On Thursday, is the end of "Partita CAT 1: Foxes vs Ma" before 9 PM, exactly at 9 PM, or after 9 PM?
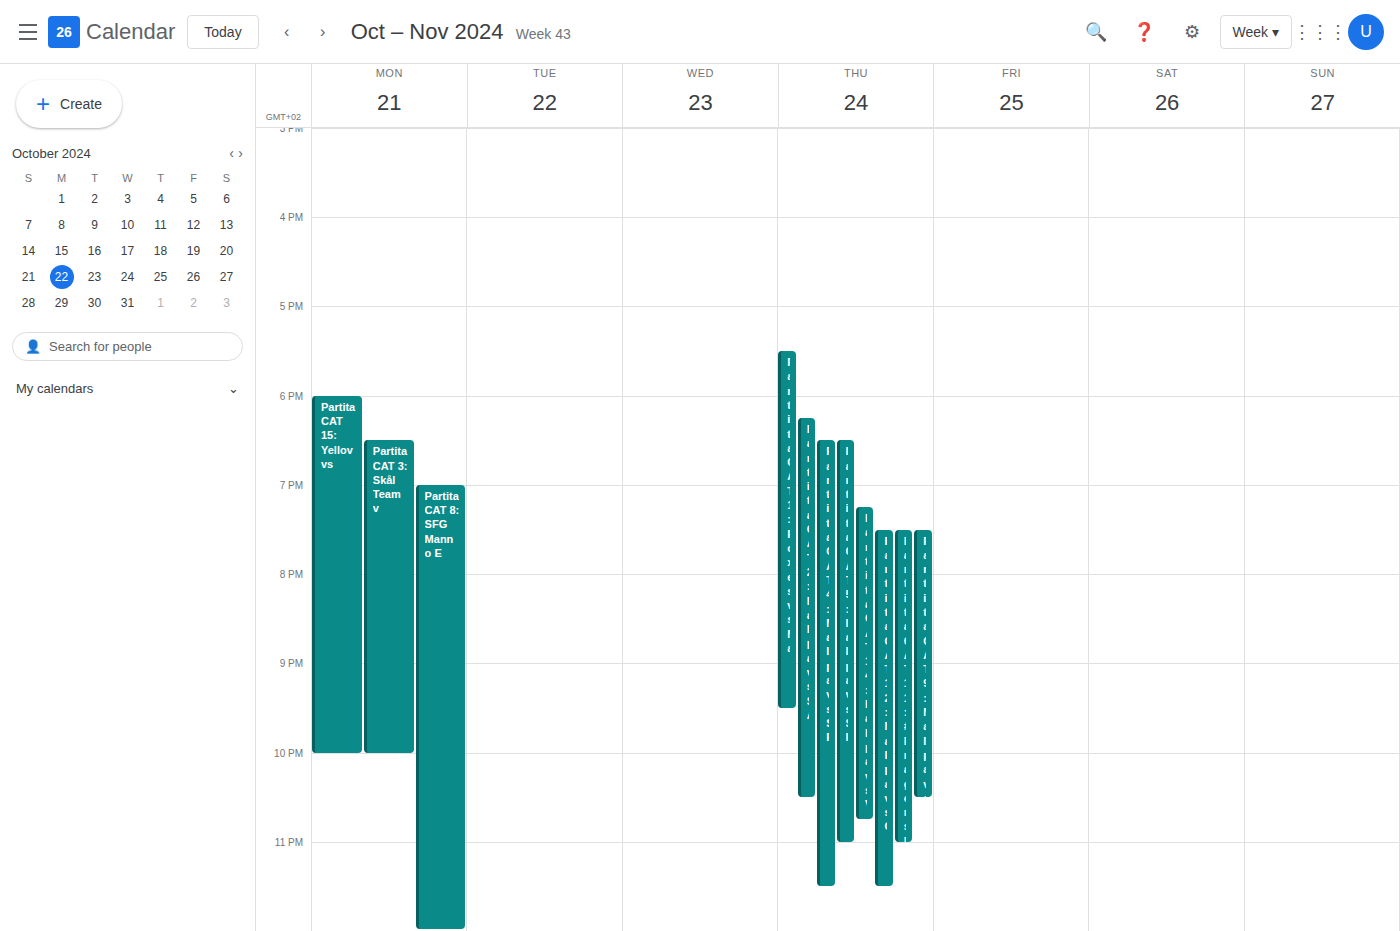
9:30 PM -- after 9 PM, 30 minutes below the 9 PM line.